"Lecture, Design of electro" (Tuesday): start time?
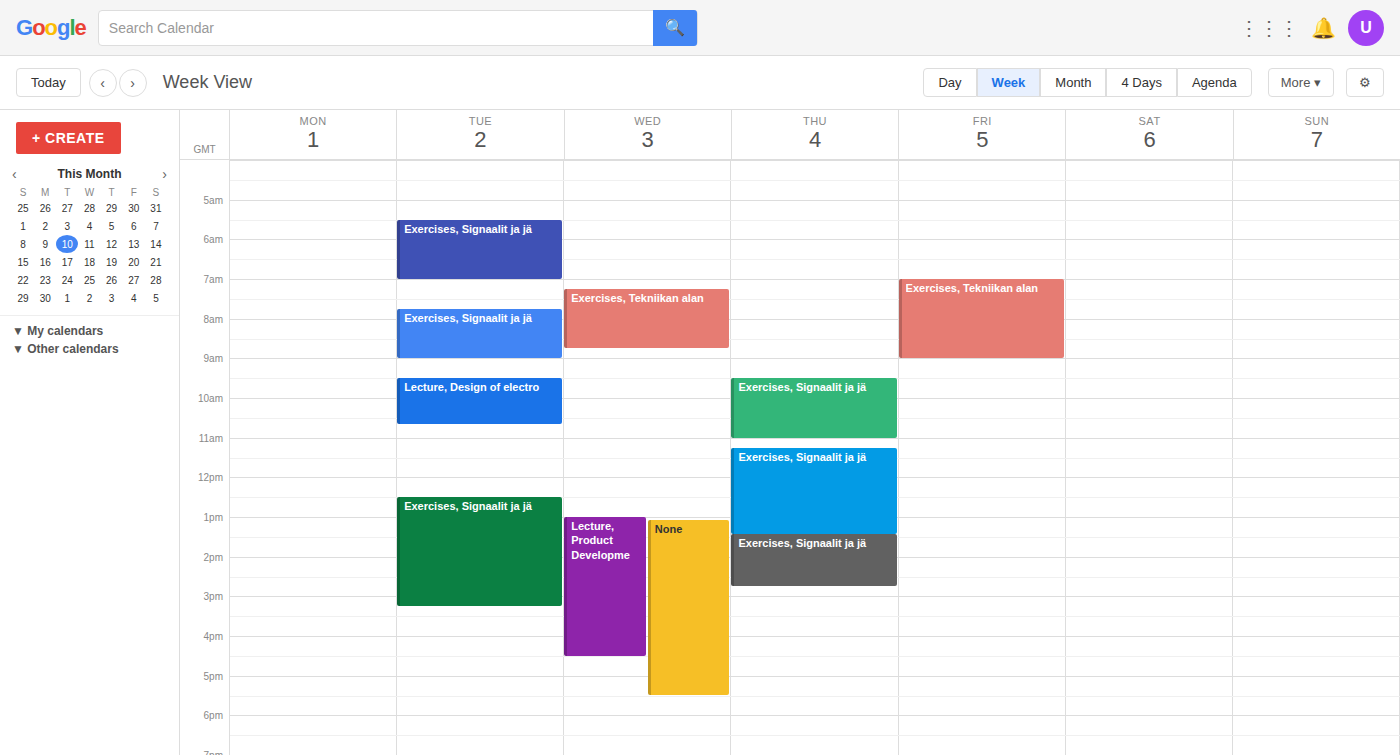
9:30 AM